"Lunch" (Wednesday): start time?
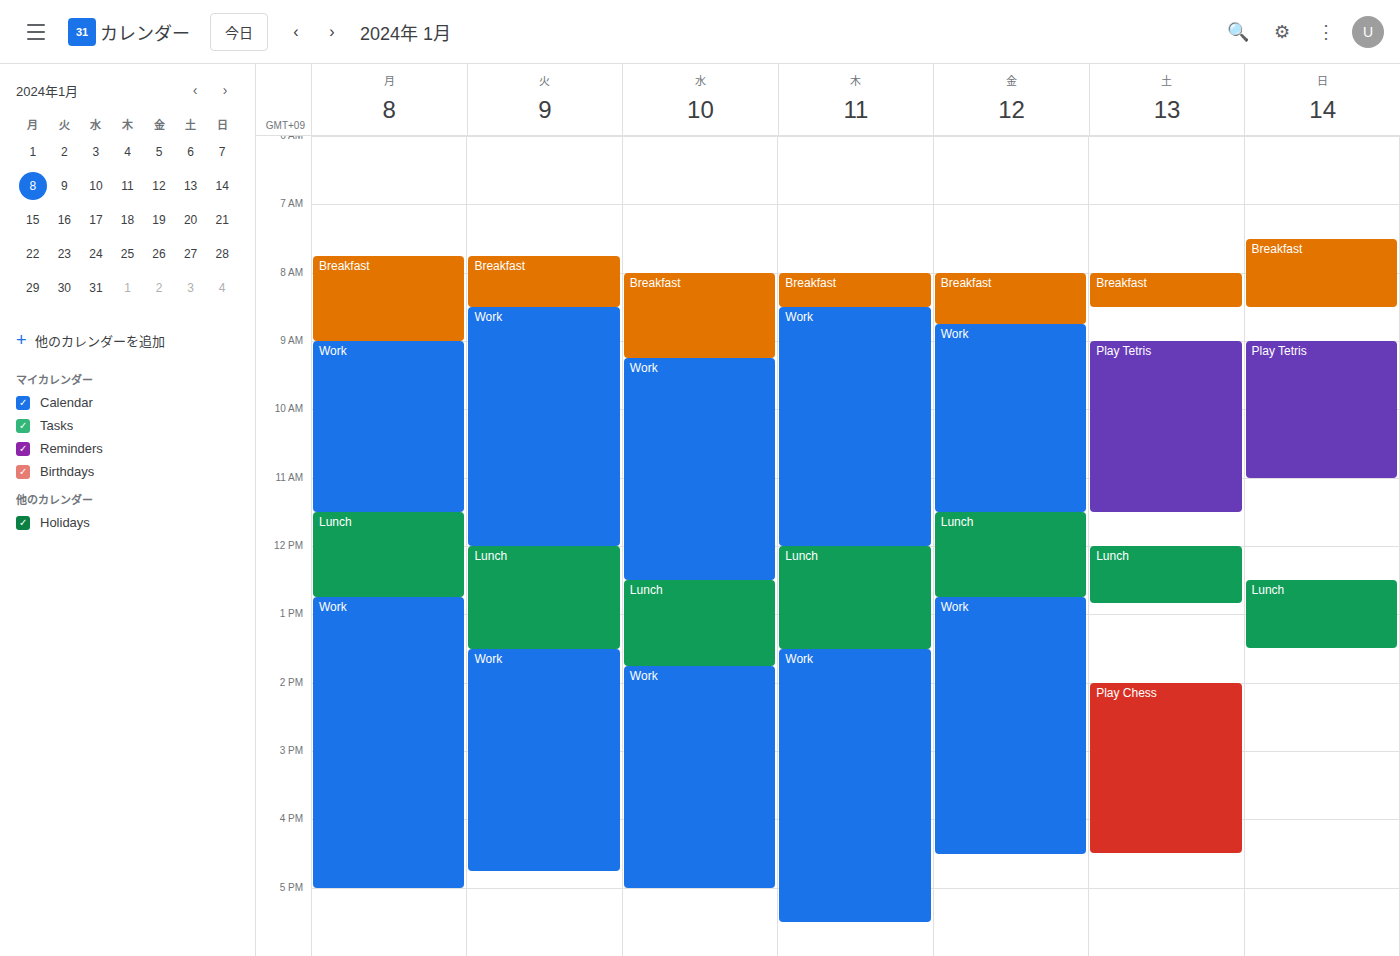
12:30 PM